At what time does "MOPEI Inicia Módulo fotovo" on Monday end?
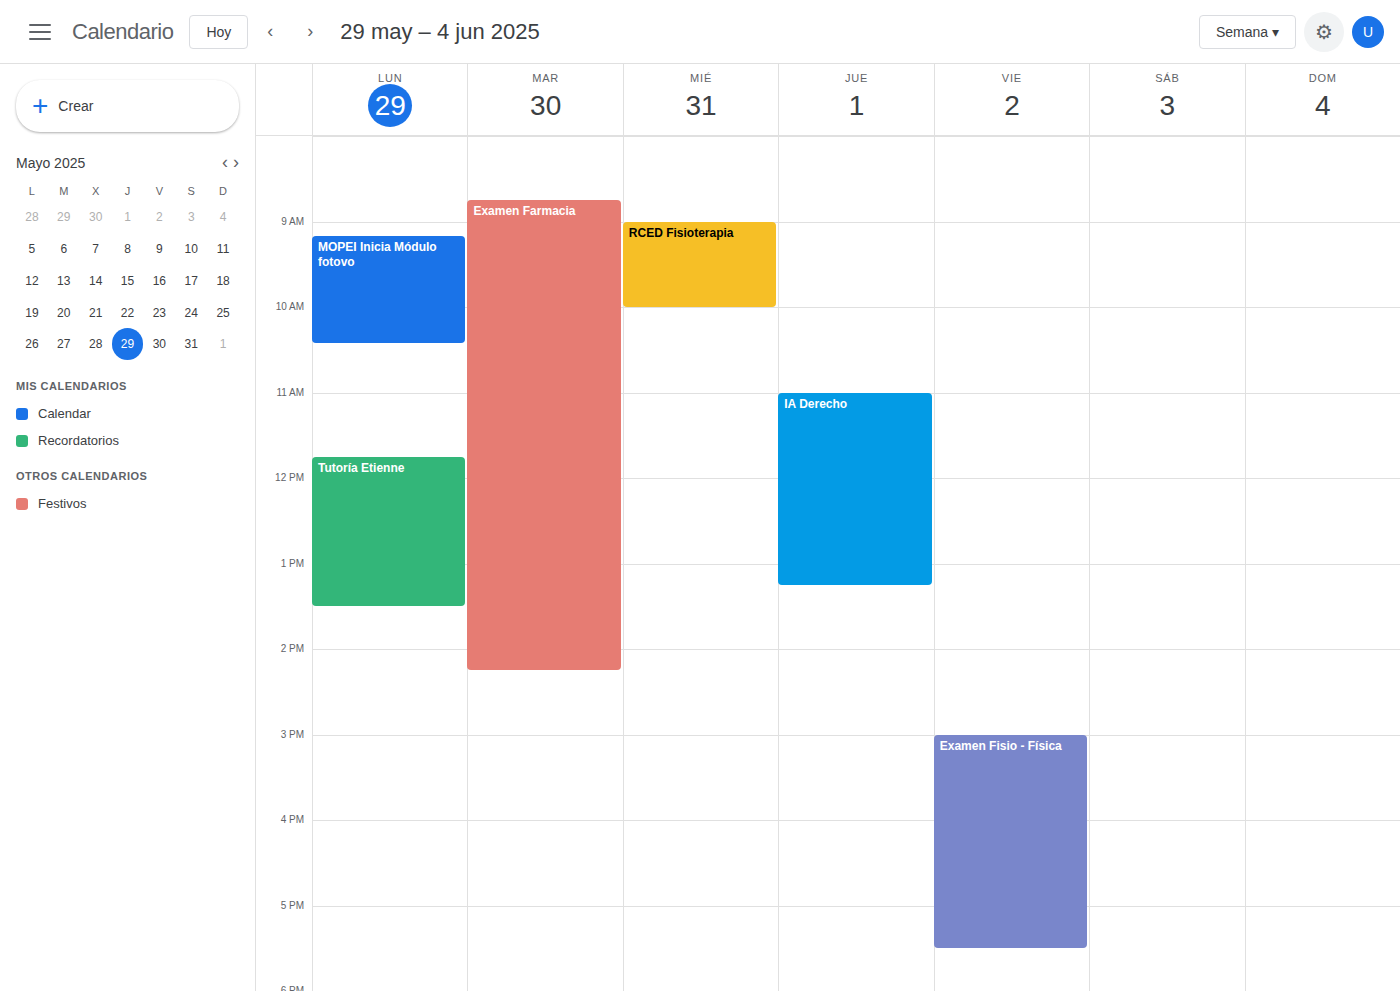
10:25 AM